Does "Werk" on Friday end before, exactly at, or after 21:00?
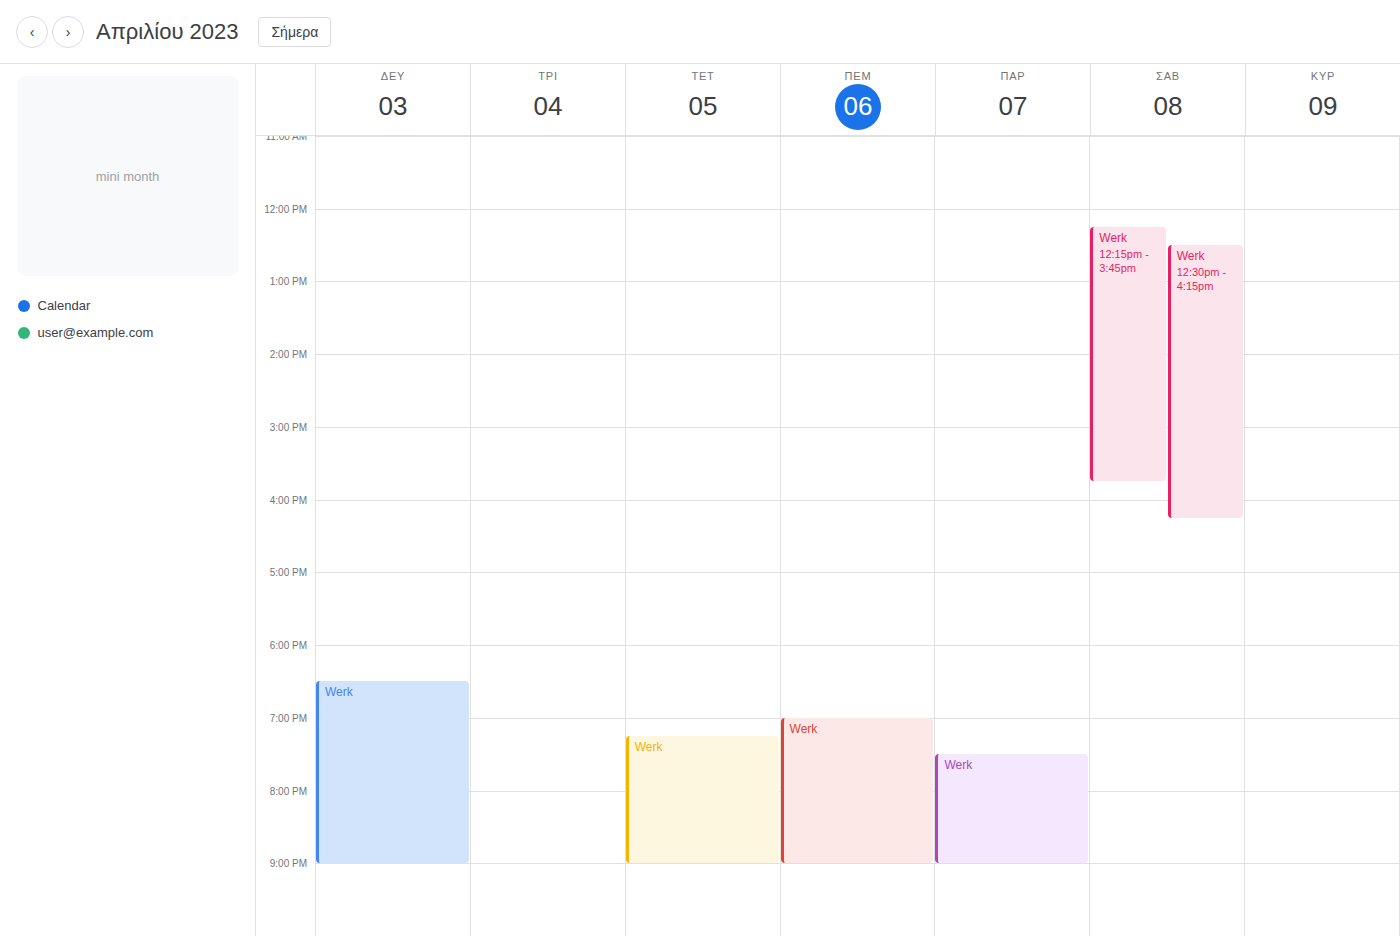
21:00 -- exactly at 21:00, on the 21:00 line.